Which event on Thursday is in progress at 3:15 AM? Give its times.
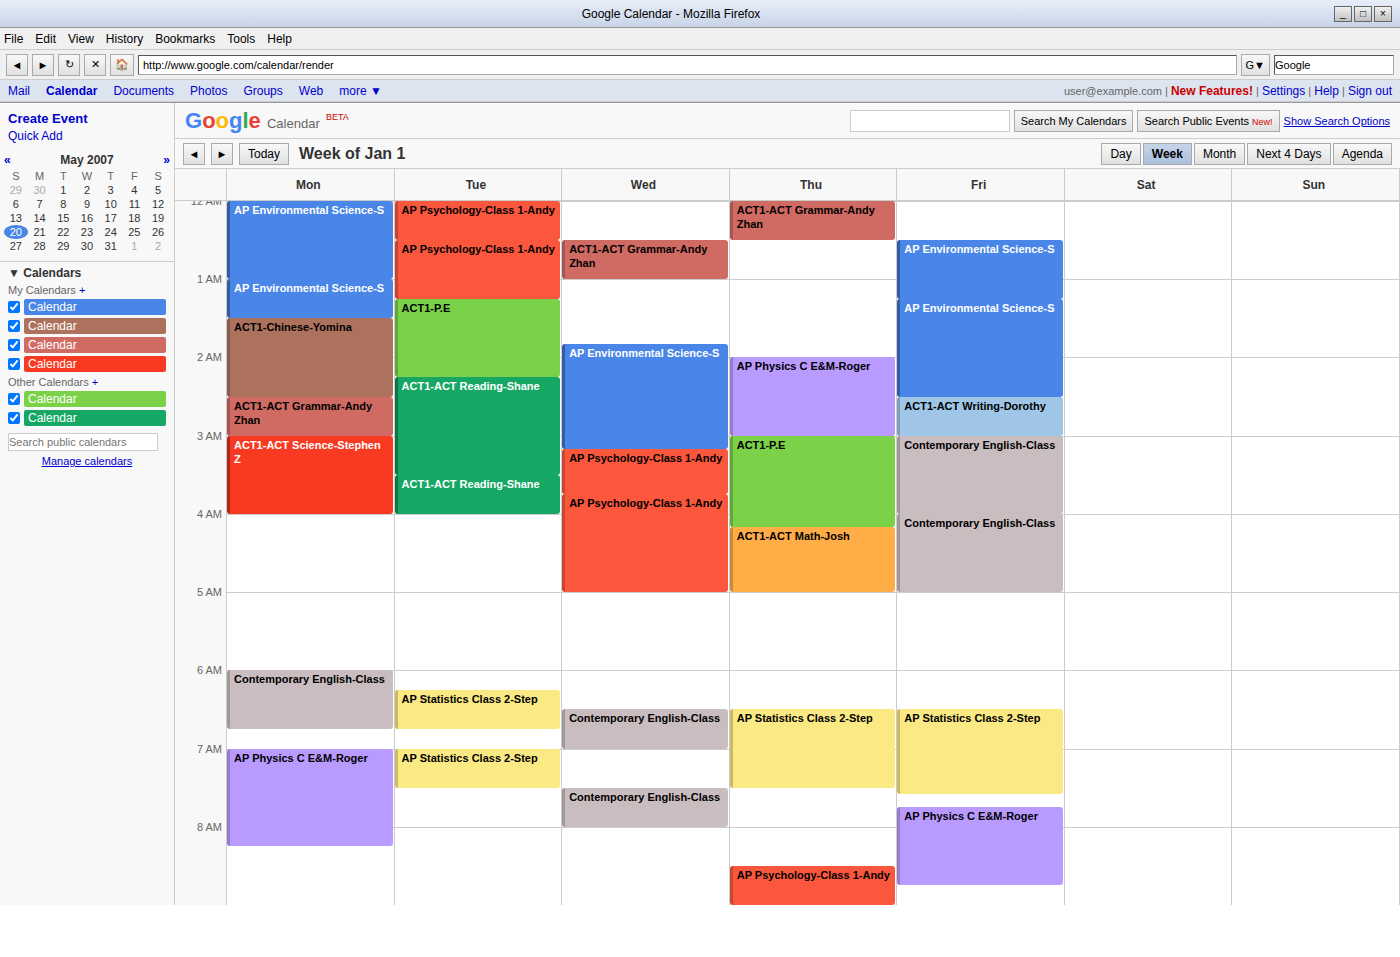
"ACT1-P.E", 3:00 AM to 4:10 AM